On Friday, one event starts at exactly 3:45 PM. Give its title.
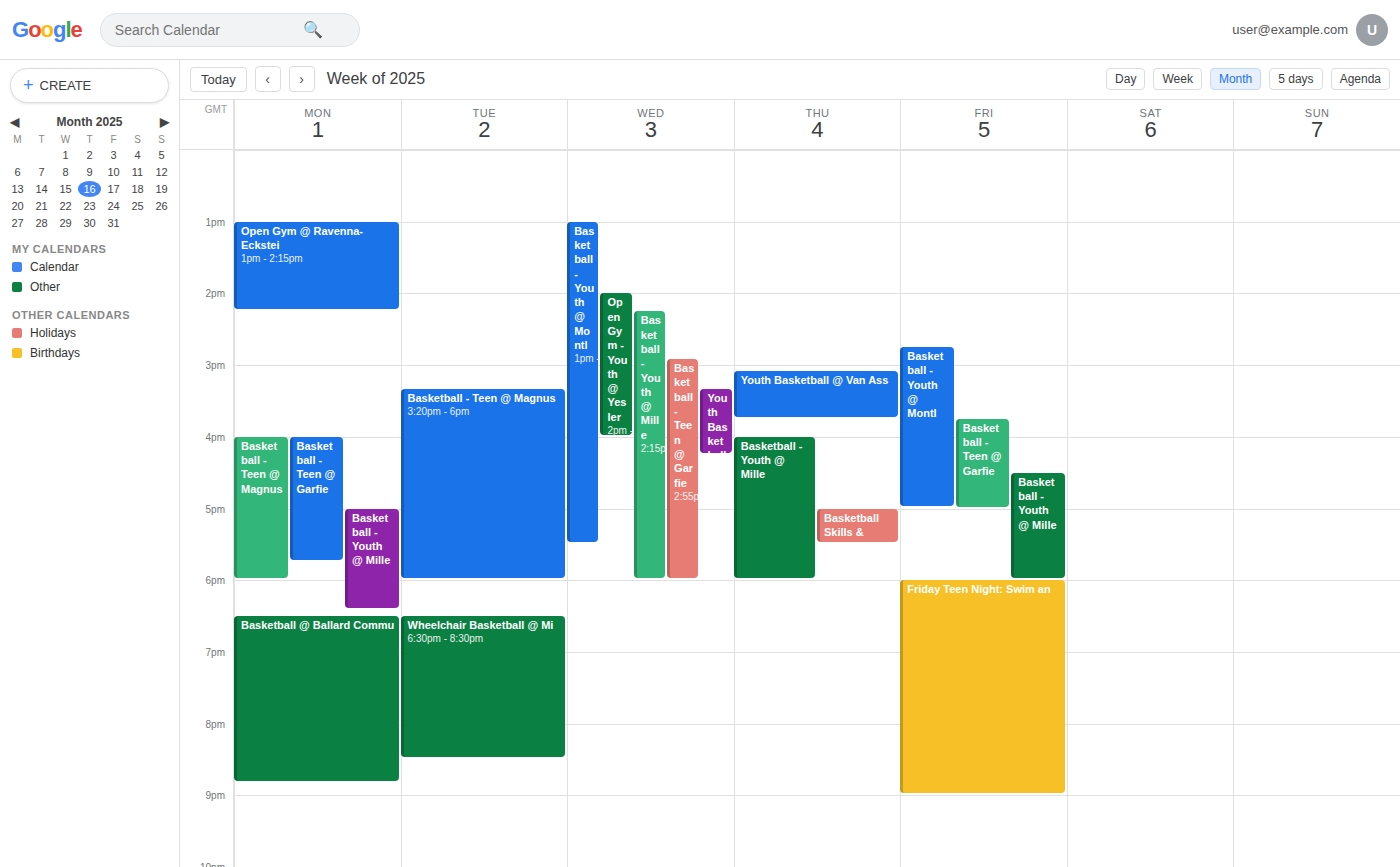
"Basketball - Teen @ Garfie"